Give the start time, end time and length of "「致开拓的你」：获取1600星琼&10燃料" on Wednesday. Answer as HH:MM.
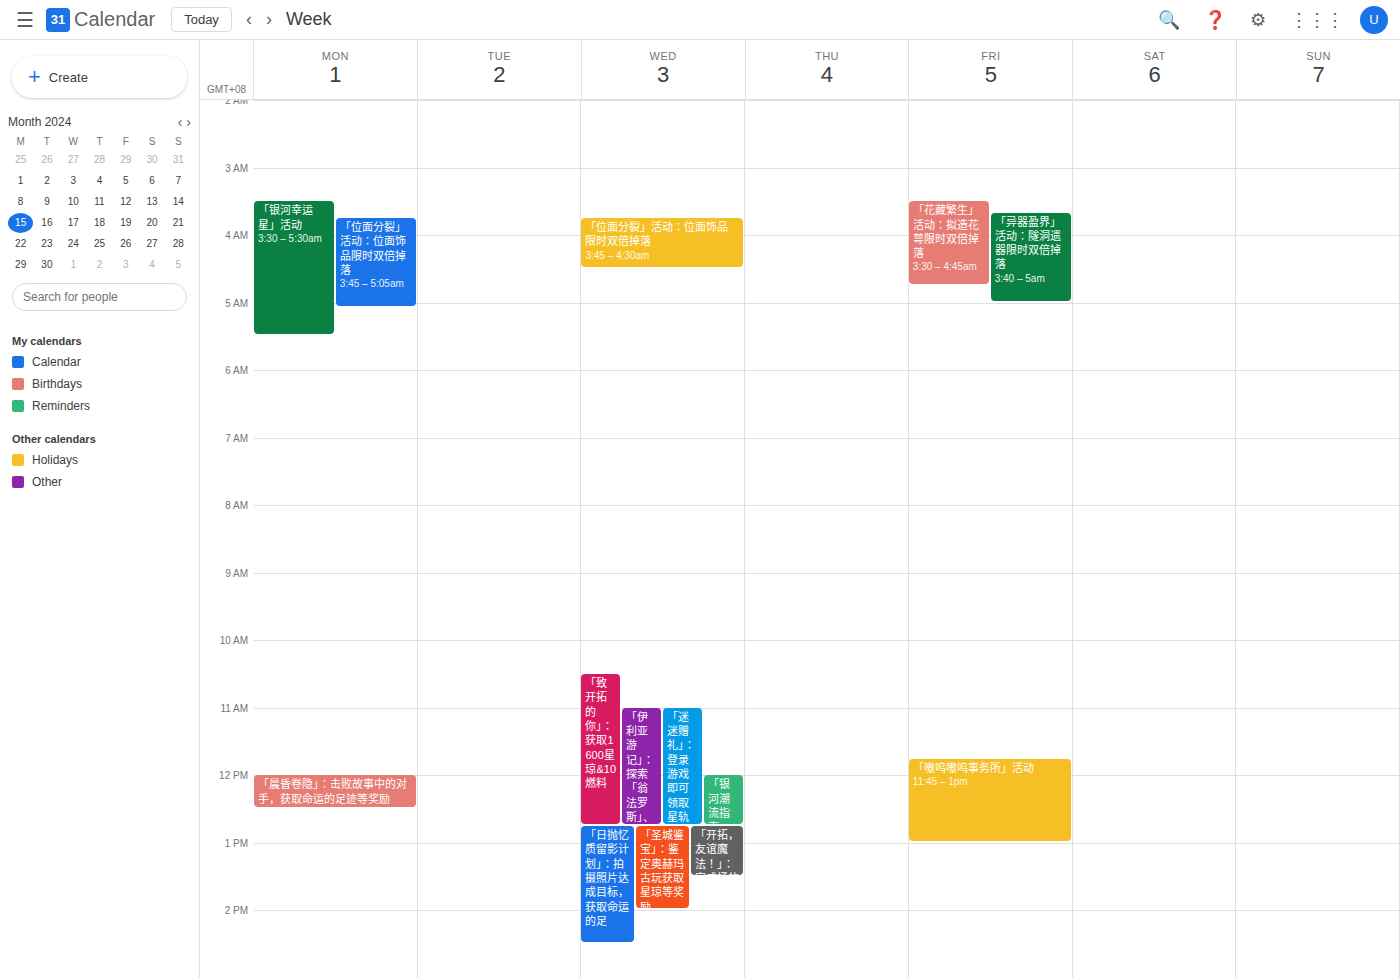
10:30 to 12:45, 2 hours 15 minutes